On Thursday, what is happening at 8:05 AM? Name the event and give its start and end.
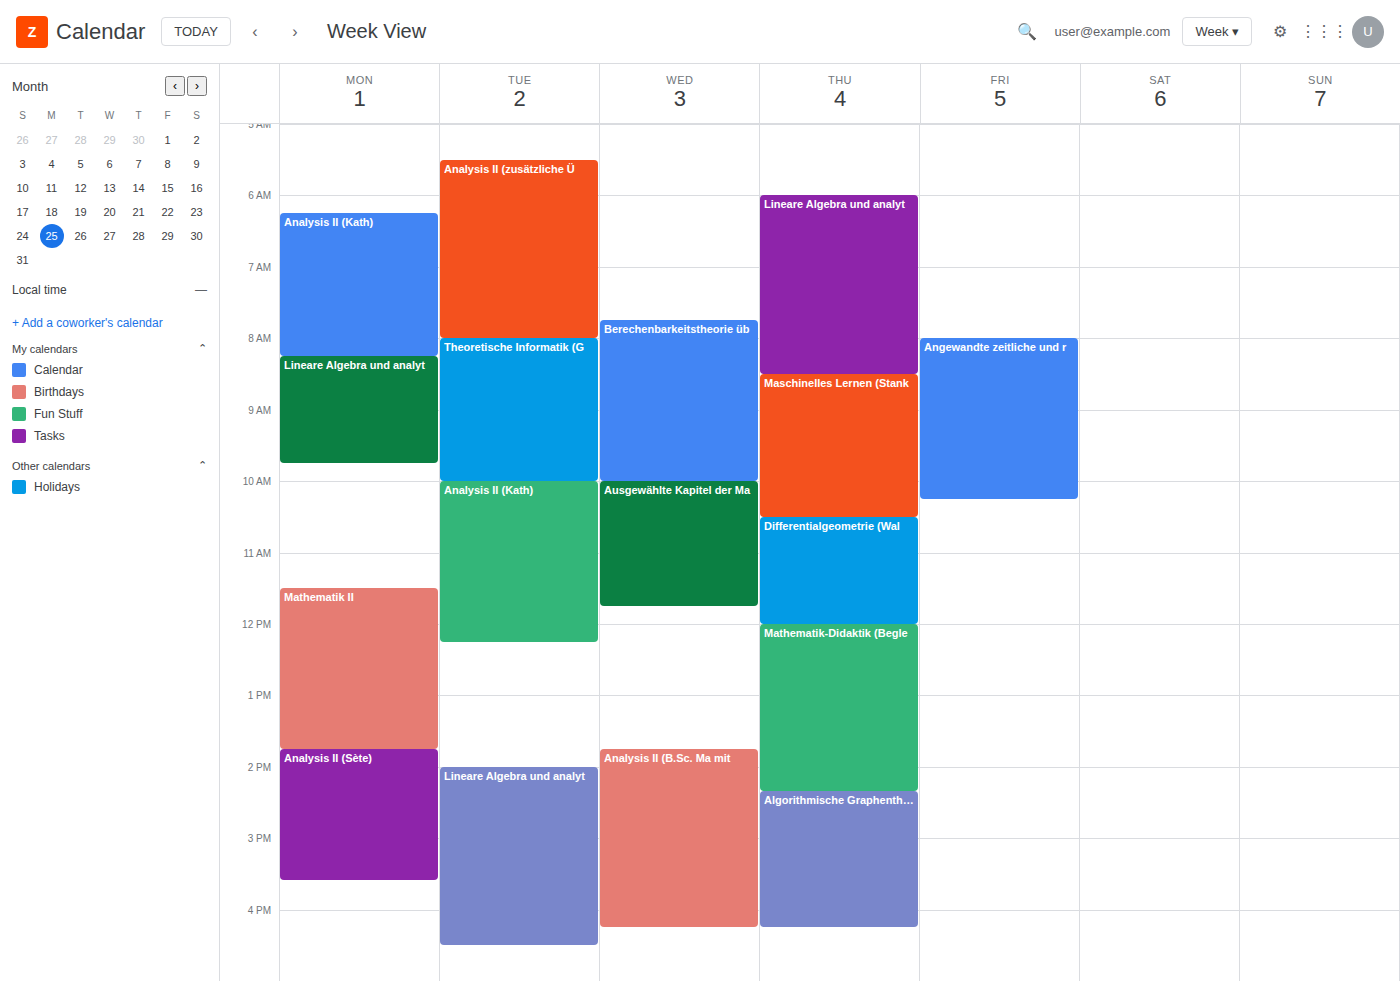
"Lineare Algebra und analyt", 6:00 AM to 8:30 AM